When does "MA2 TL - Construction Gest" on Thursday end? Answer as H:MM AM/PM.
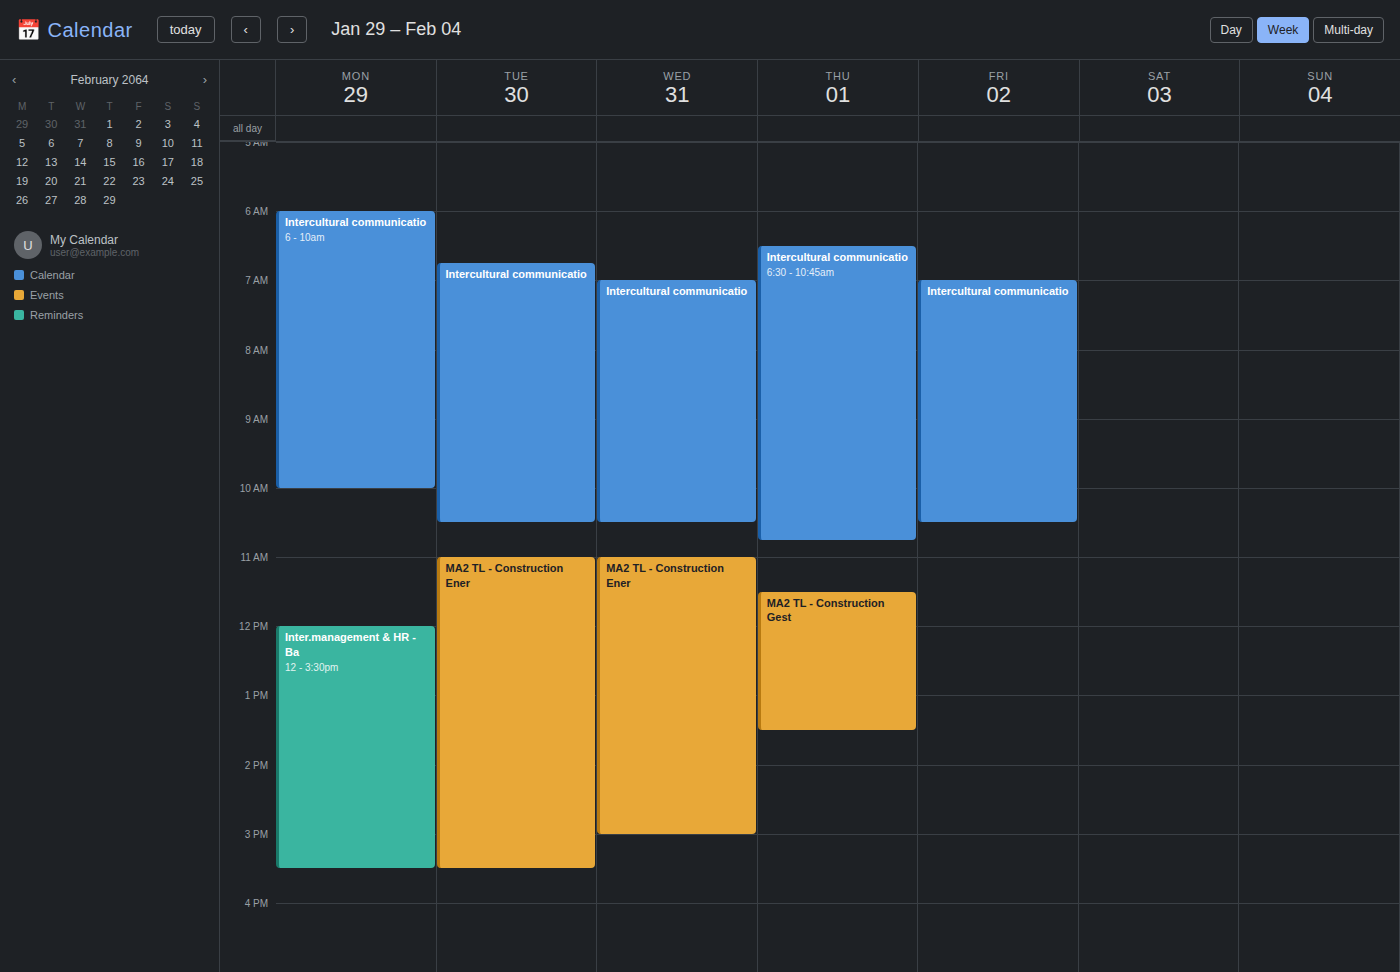
1:30 PM